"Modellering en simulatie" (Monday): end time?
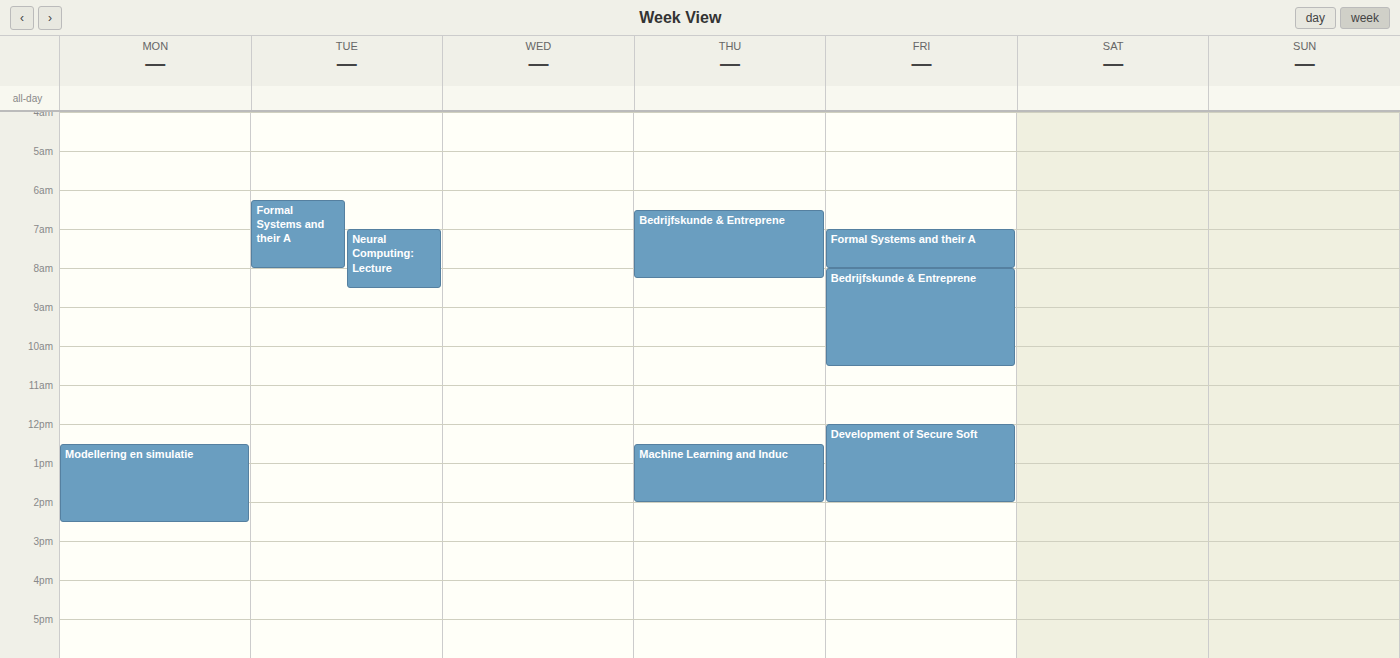
2:30 PM